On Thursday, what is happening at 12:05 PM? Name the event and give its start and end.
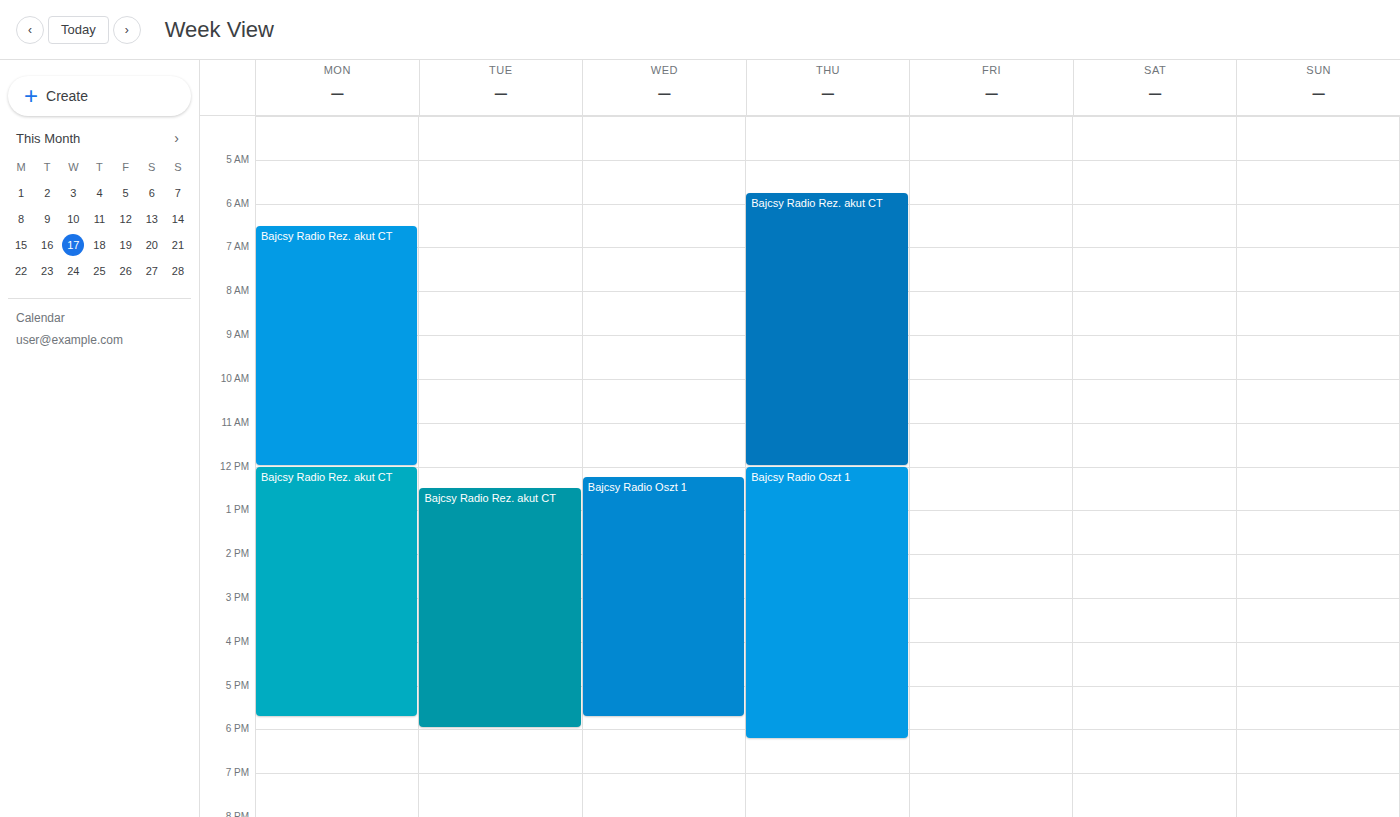
"Bajcsy Radio Oszt 1", 12:00 PM to 6:15 PM